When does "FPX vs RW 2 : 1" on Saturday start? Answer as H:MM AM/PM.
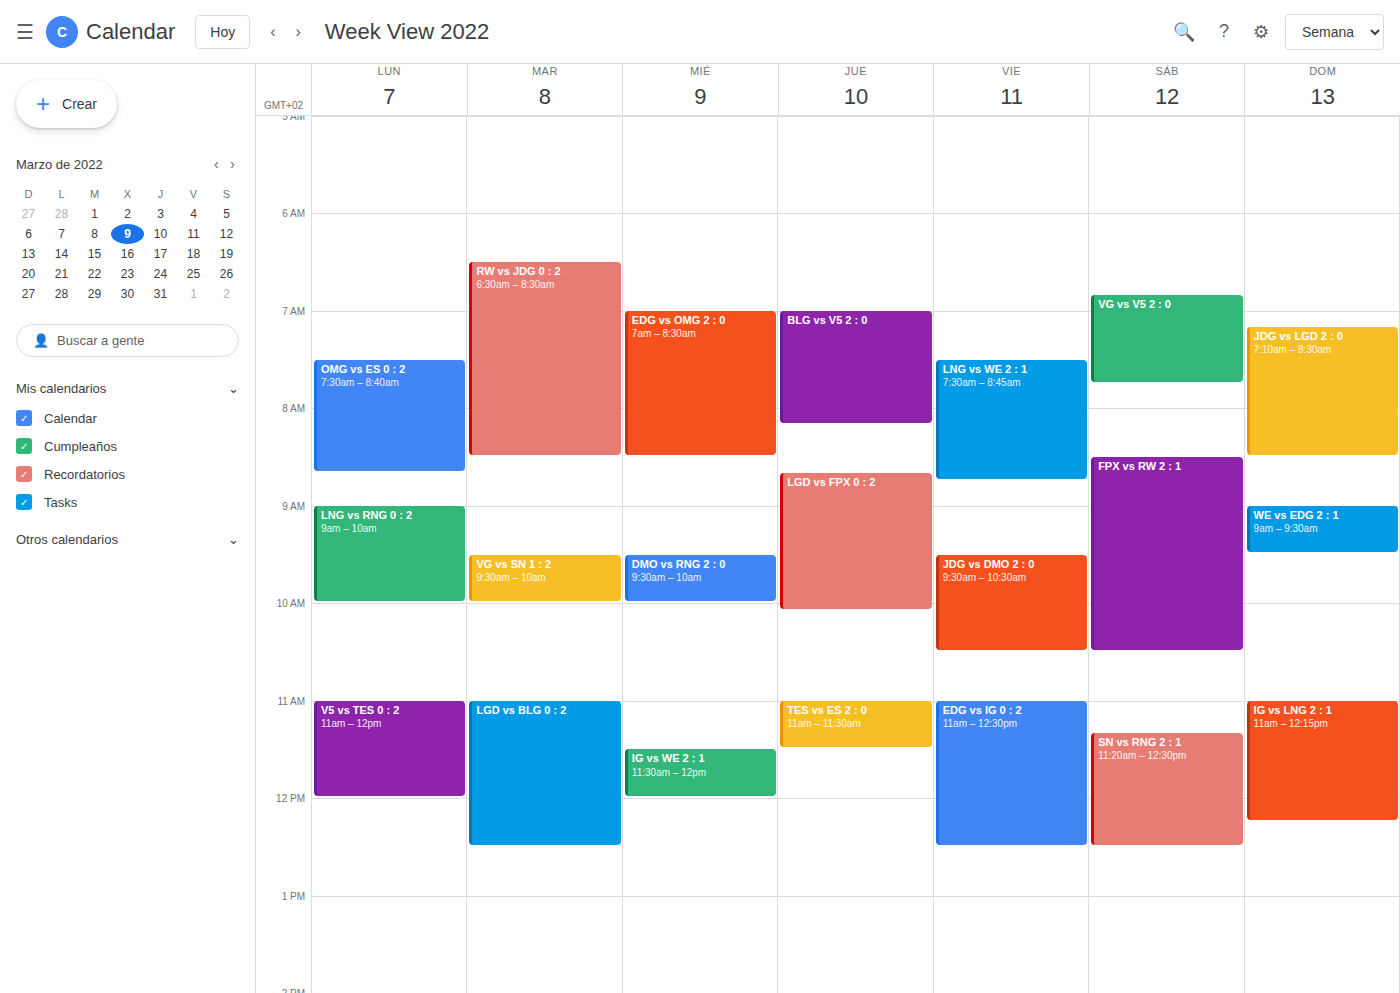
8:30 AM